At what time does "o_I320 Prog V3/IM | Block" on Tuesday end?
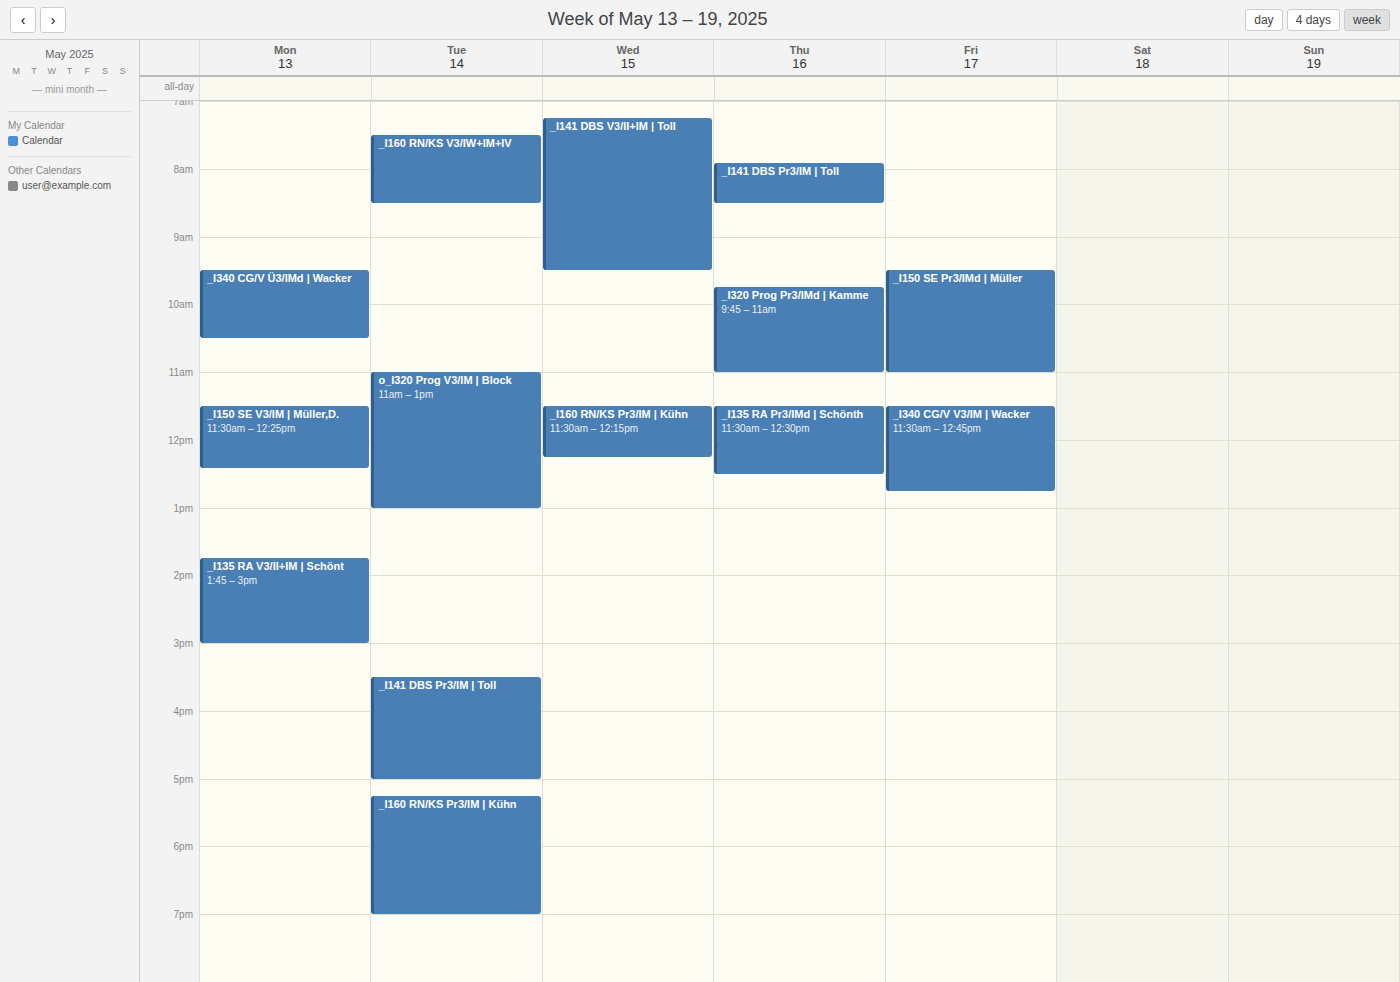
1:00 PM